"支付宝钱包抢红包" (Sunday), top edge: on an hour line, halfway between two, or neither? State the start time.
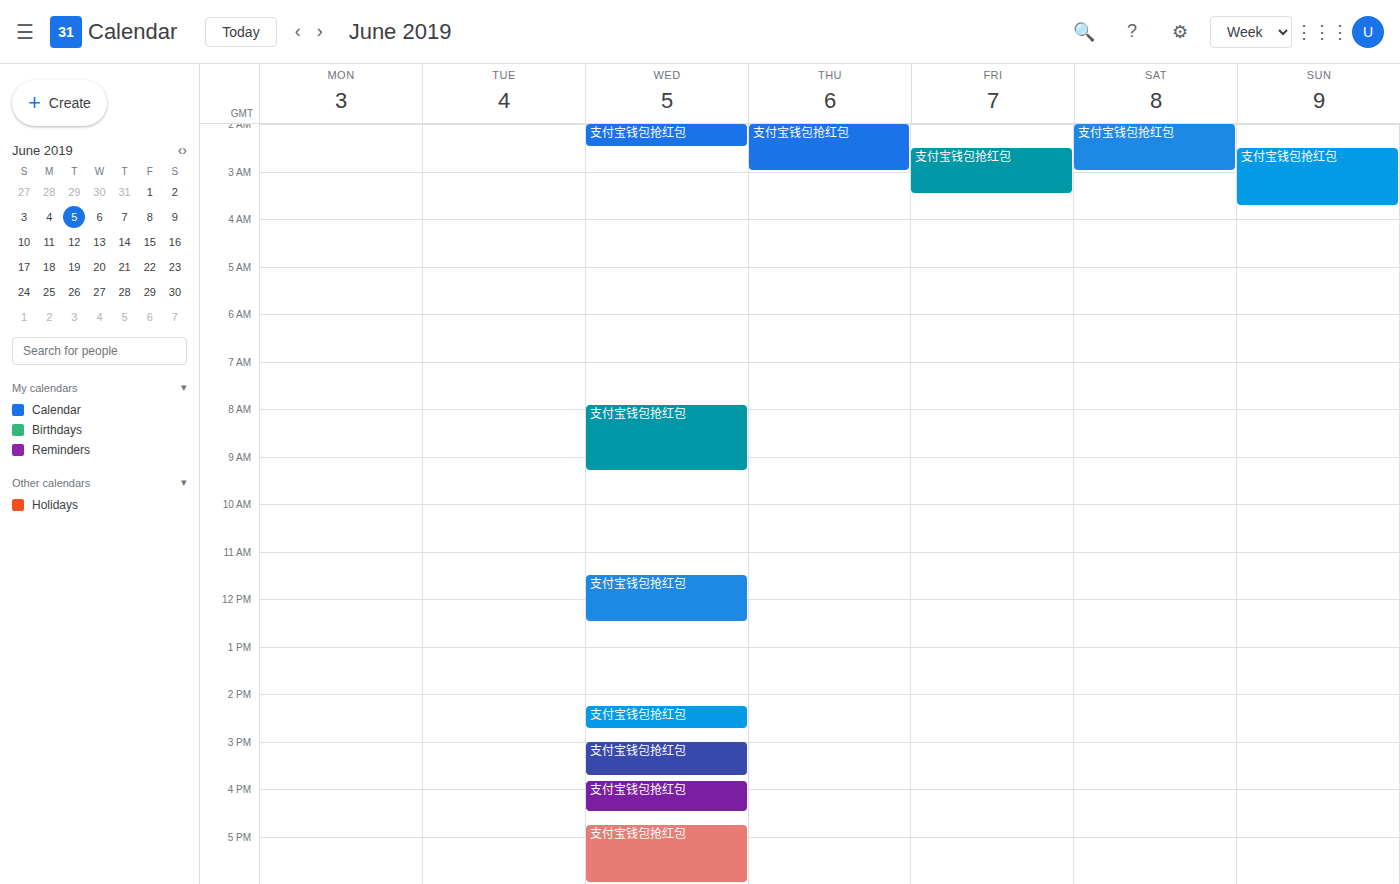
2:30 AM -- halfway between the 2 AM and 3 AM lines.